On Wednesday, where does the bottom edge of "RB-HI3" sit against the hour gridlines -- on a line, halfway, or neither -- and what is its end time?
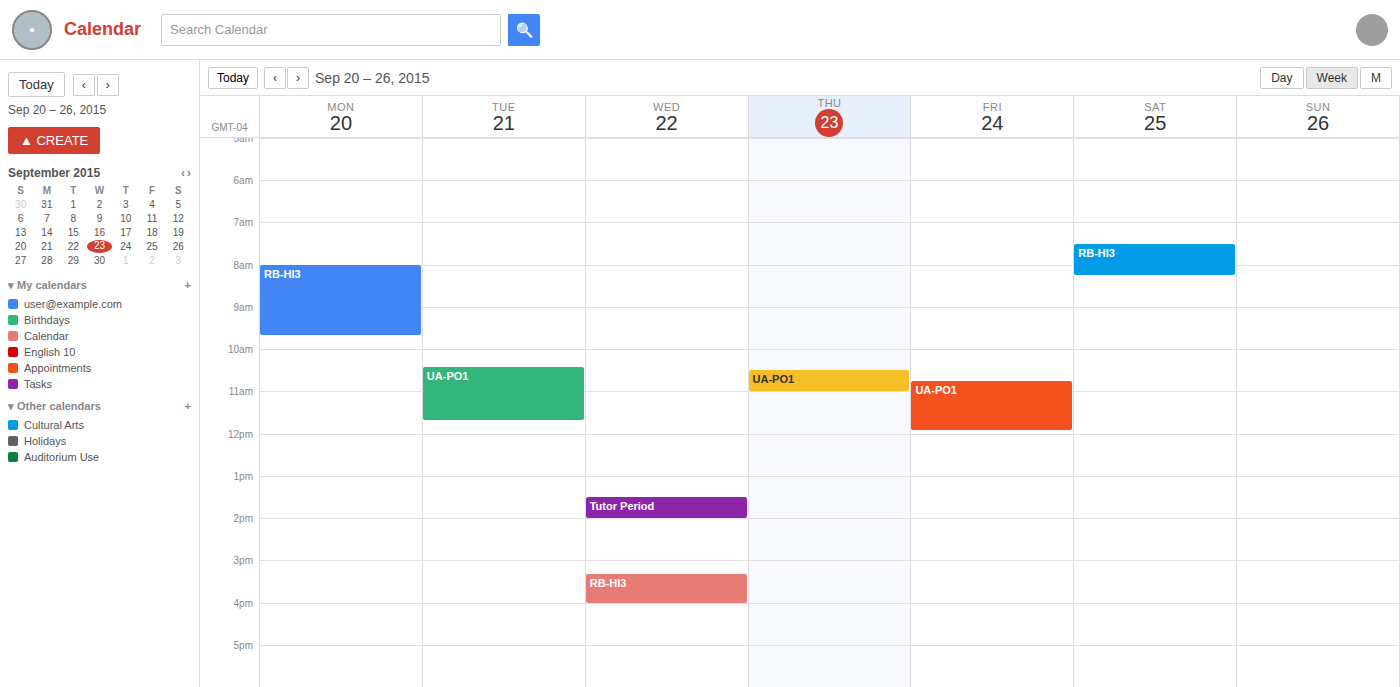
4:00 PM -- exactly on the 4 PM line.